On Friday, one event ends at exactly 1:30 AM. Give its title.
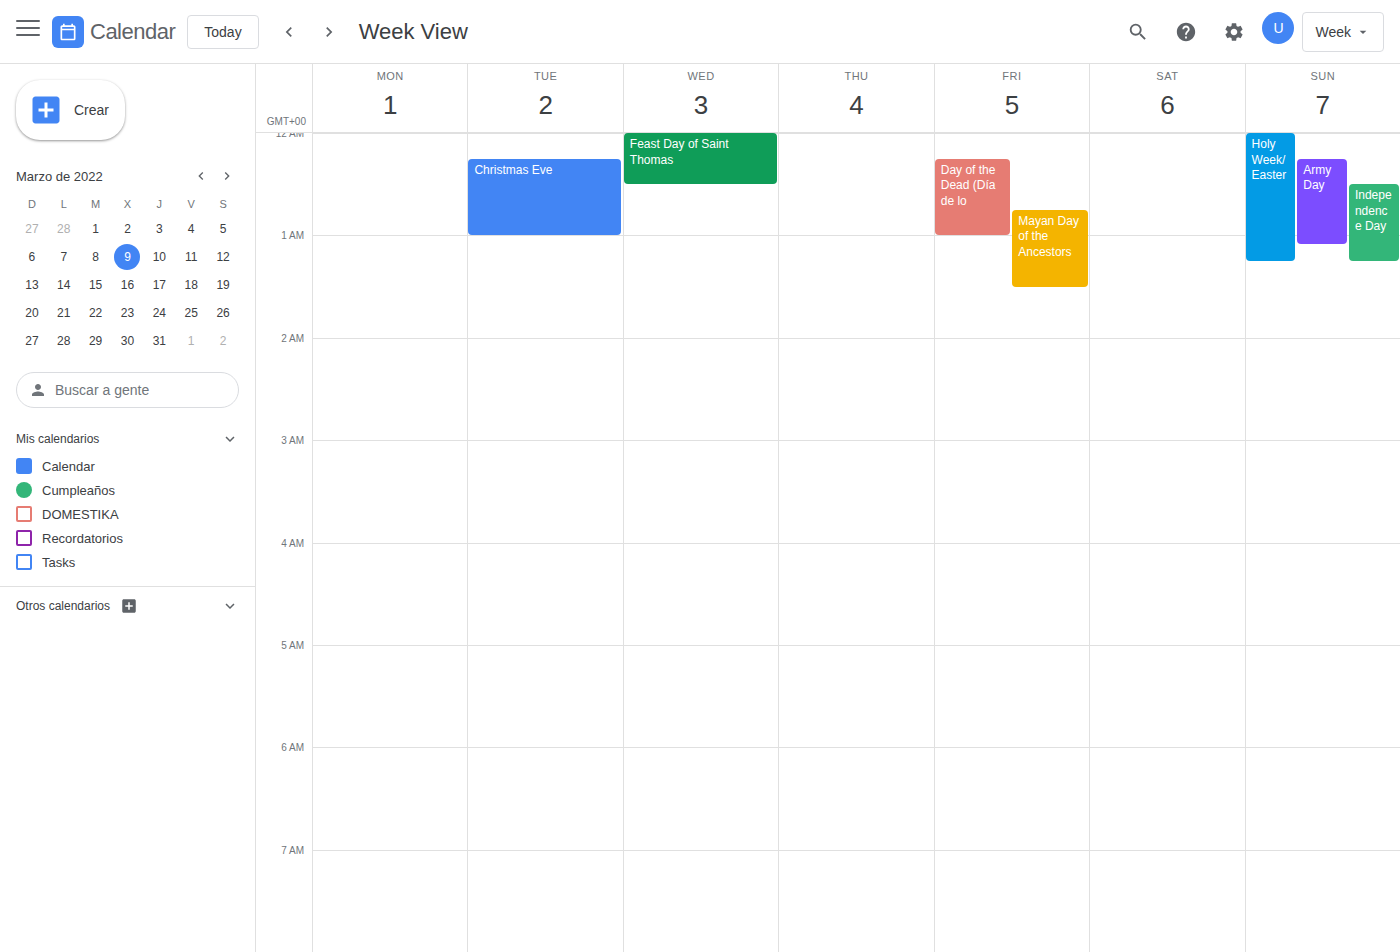
"Mayan Day of the Ancestors"